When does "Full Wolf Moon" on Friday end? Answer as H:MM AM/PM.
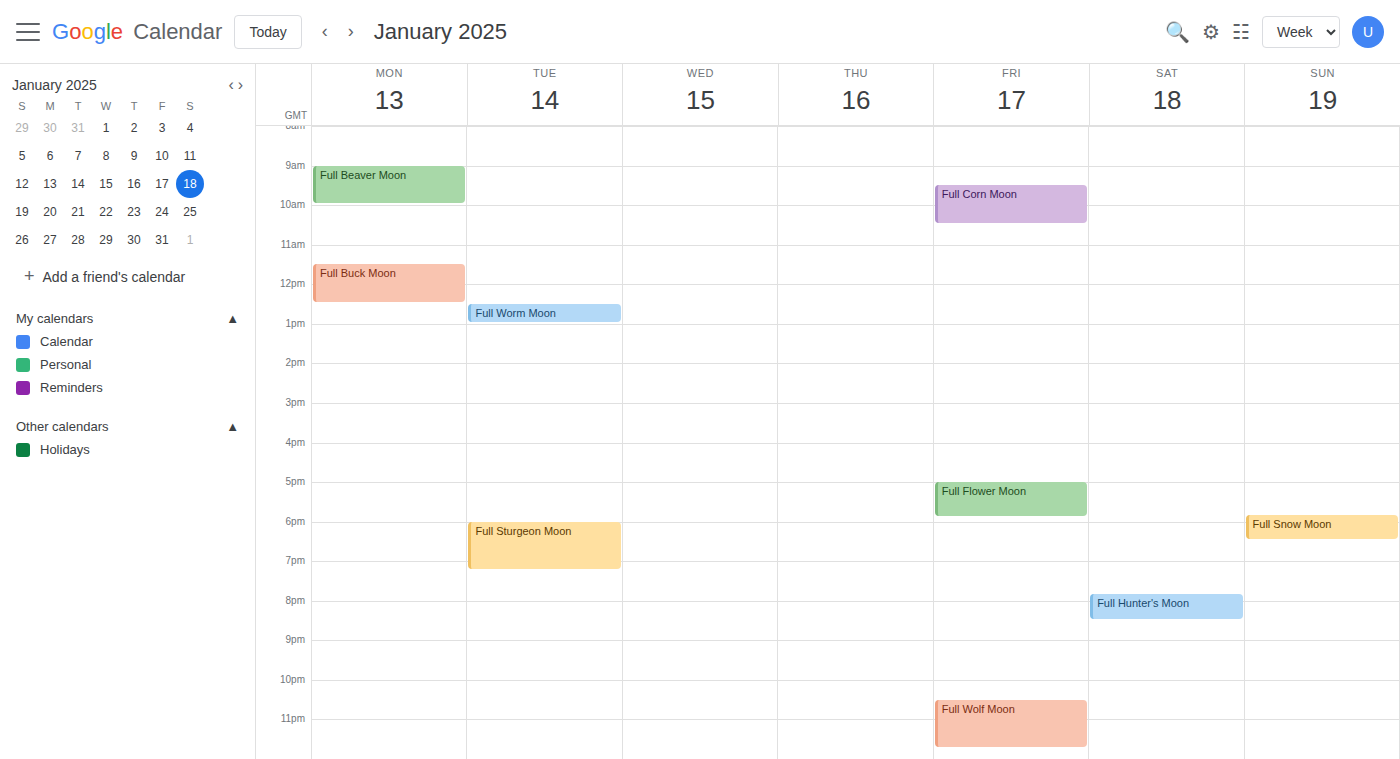
11:45 PM